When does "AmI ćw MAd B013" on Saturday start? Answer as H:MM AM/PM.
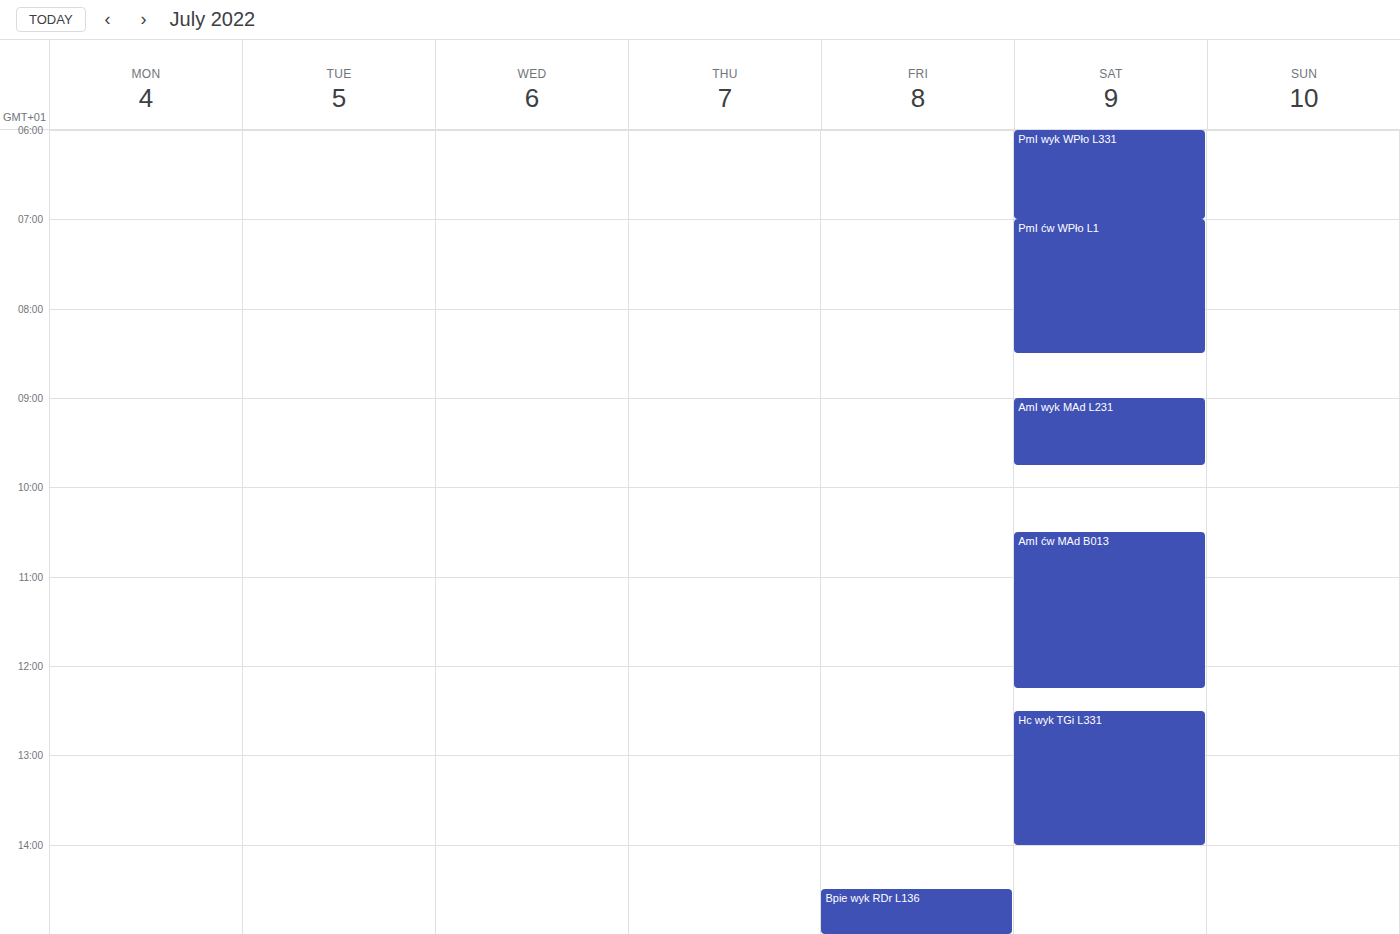
10:30 AM